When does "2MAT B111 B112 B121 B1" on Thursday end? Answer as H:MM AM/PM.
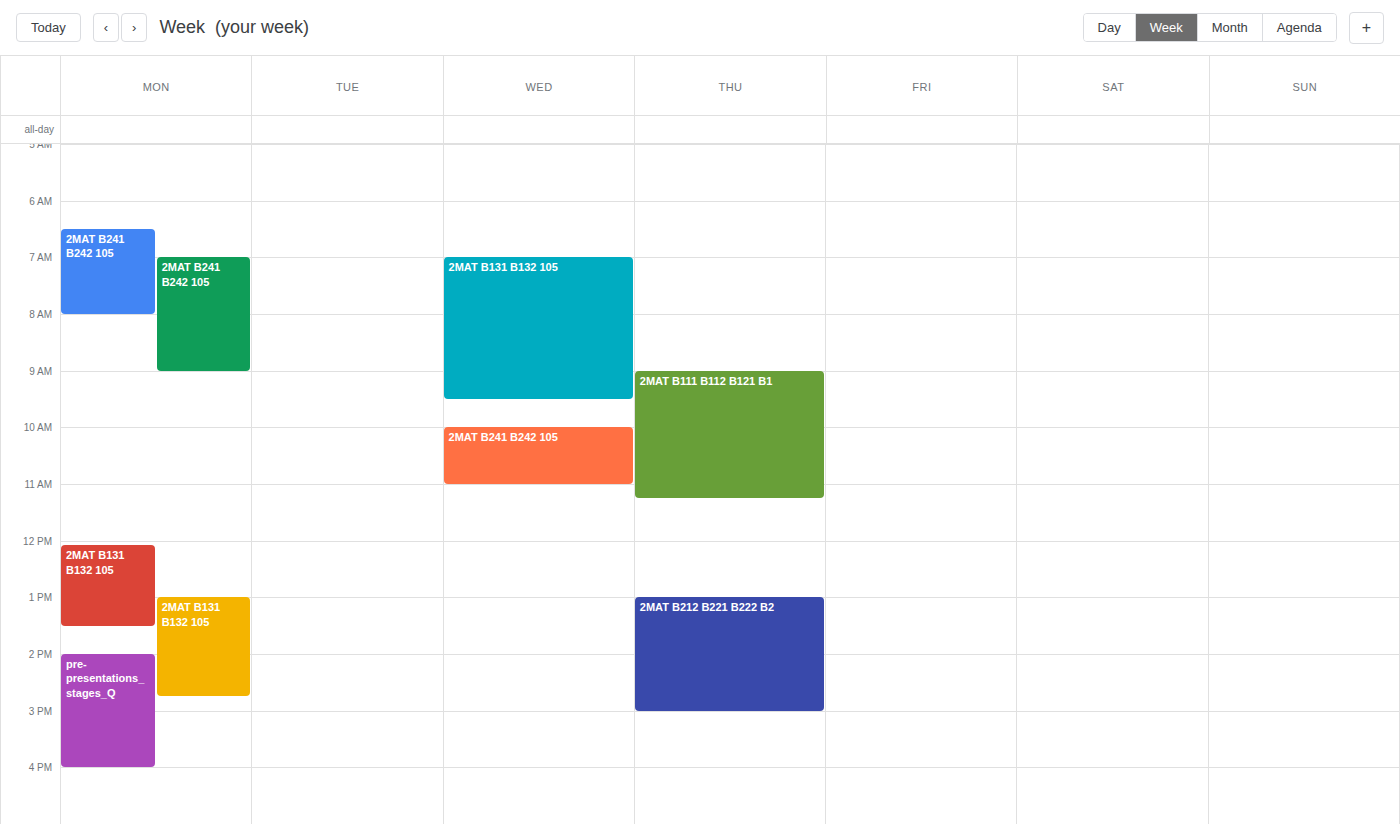
11:15 AM